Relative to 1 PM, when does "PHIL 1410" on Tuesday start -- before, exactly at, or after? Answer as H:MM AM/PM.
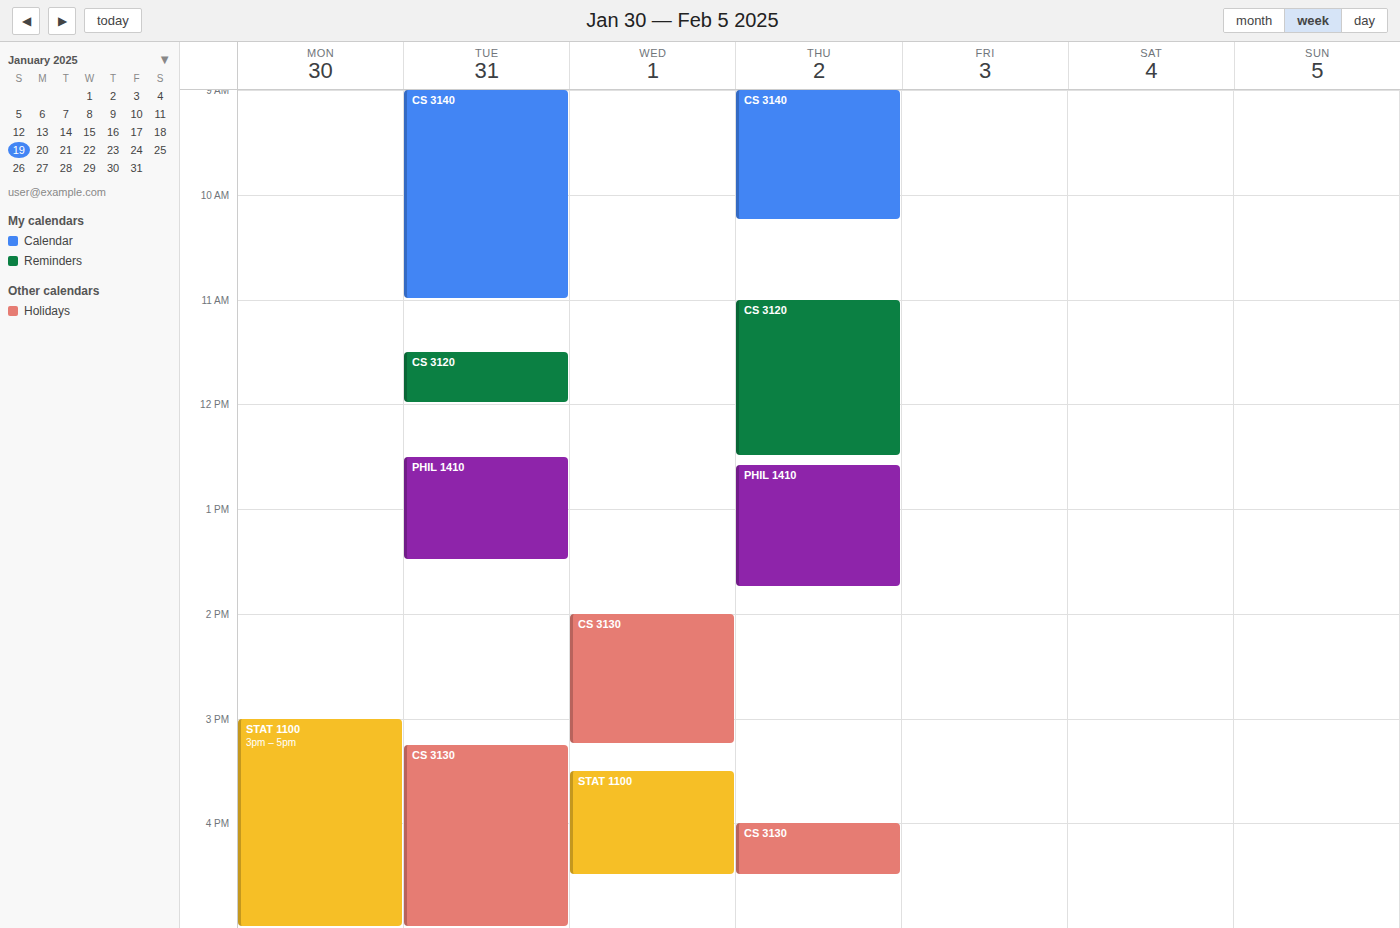
12:30 PM -- before 1 PM, 30 minutes above the 1 PM line.